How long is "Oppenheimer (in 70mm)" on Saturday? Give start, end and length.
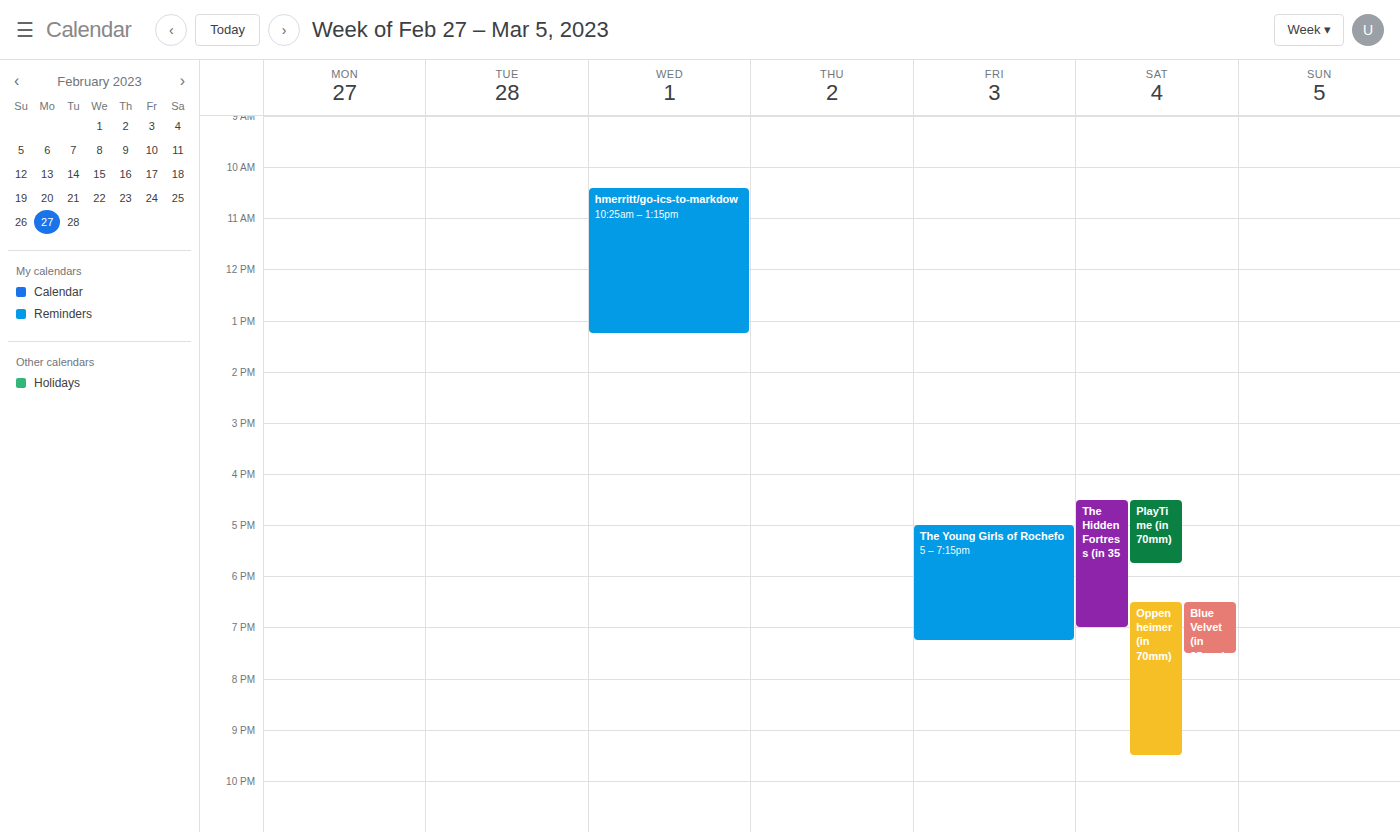
6:30 PM to 9:30 PM, 3 hours